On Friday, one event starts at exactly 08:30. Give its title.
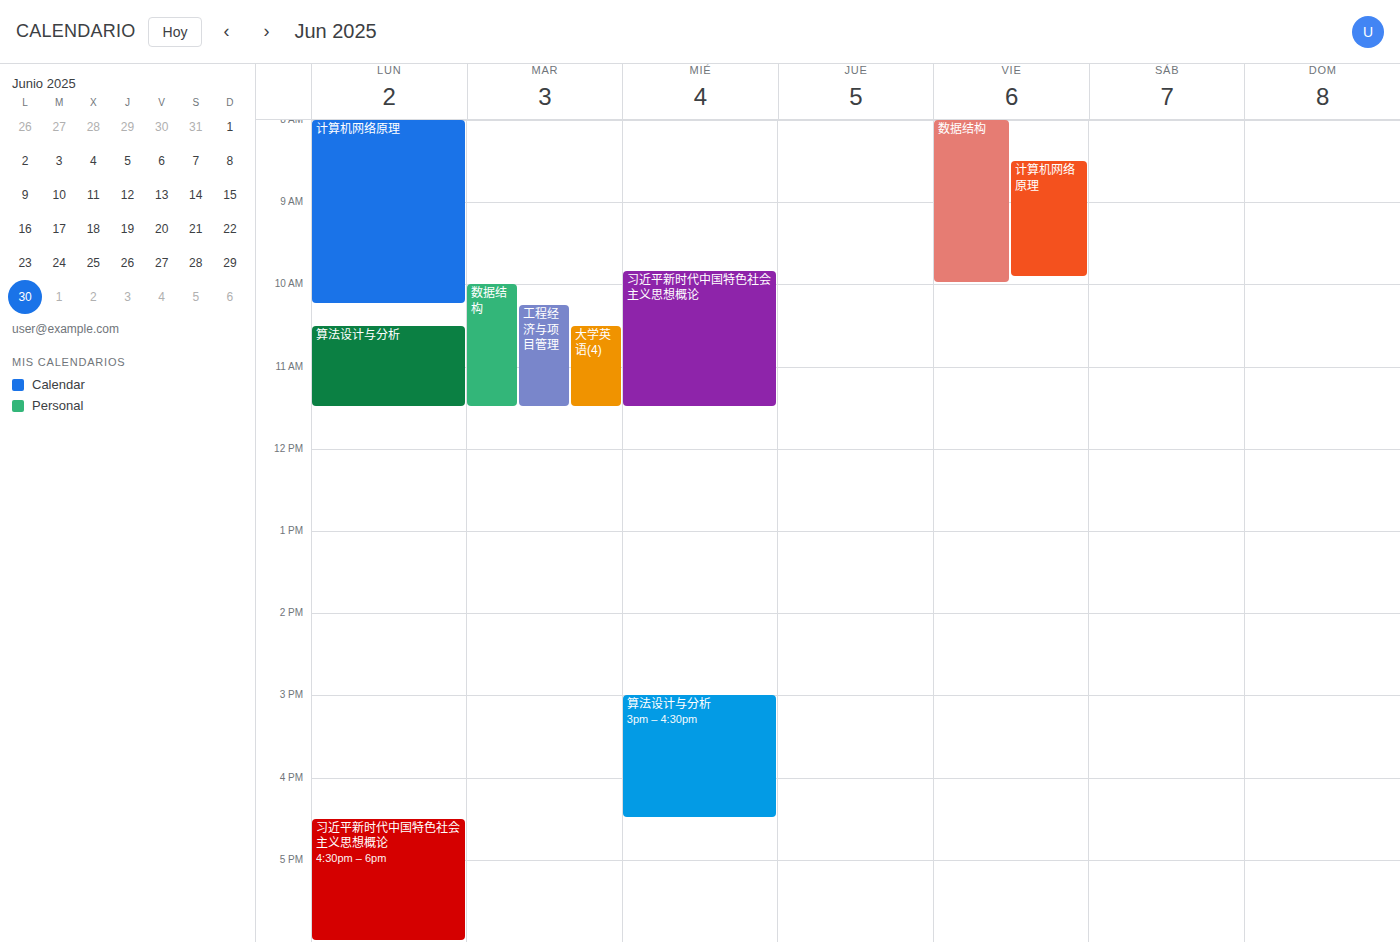
"计算机网络原理"